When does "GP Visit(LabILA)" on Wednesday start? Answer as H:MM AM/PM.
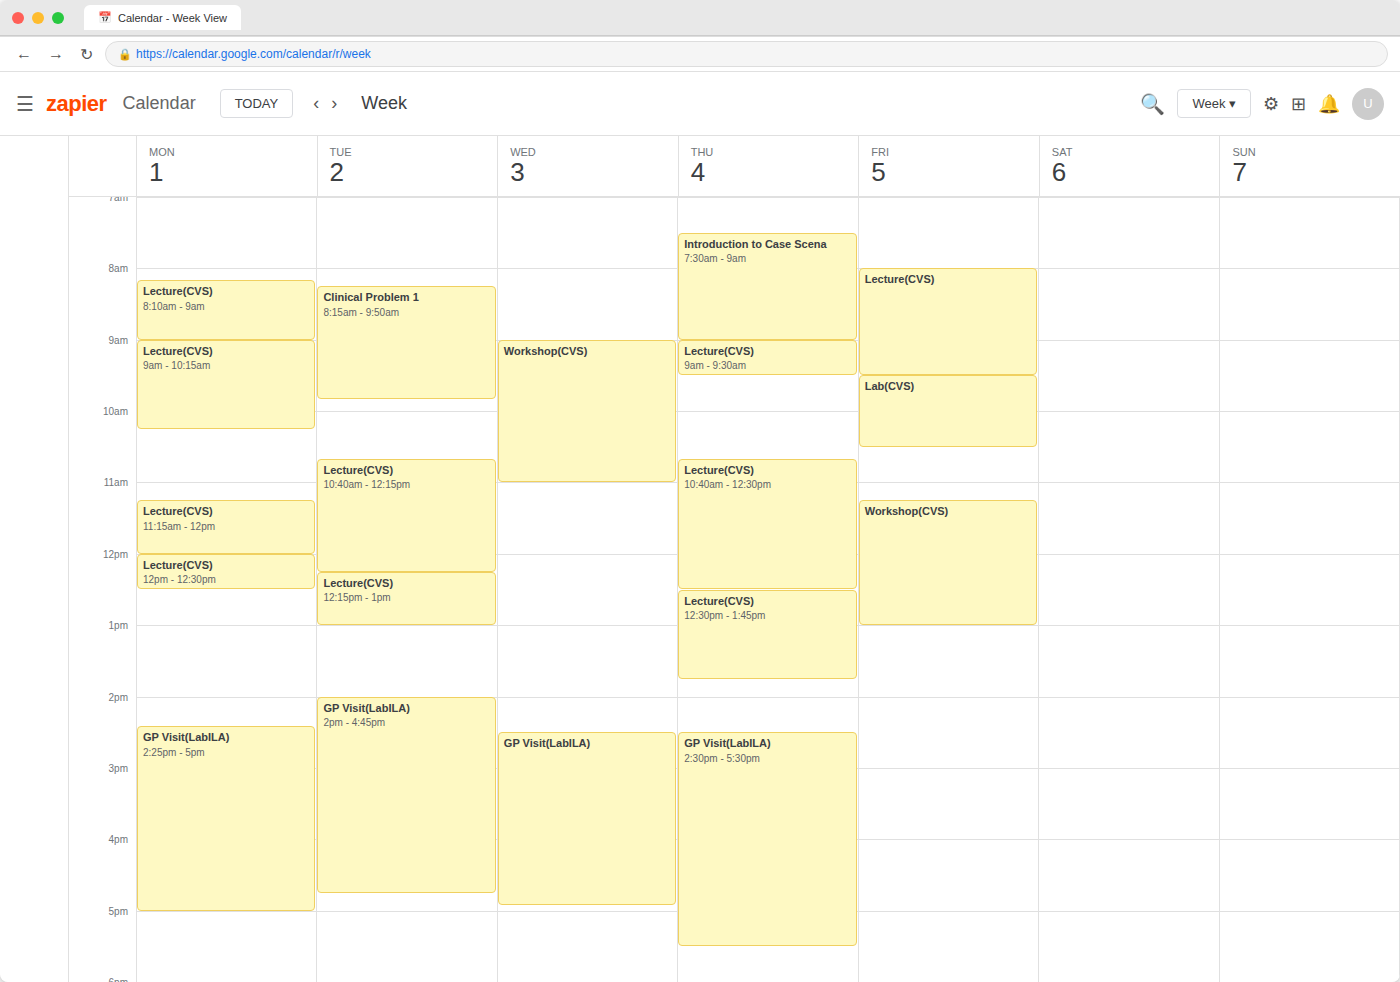
2:30 PM